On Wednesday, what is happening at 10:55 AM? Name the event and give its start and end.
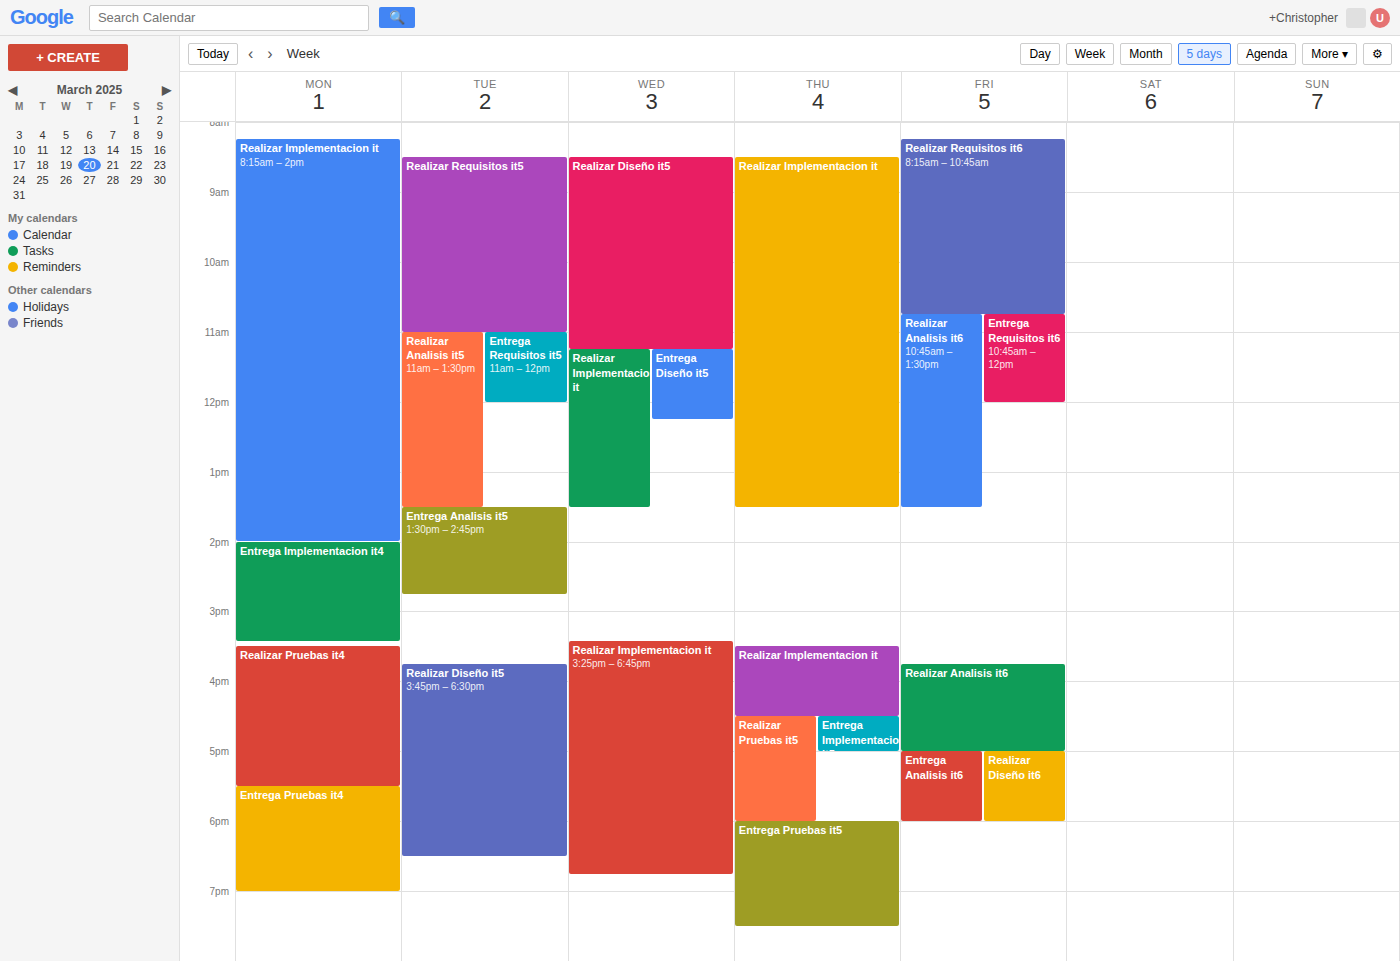
"Realizar Diseño it5", 8:30 AM to 11:15 AM